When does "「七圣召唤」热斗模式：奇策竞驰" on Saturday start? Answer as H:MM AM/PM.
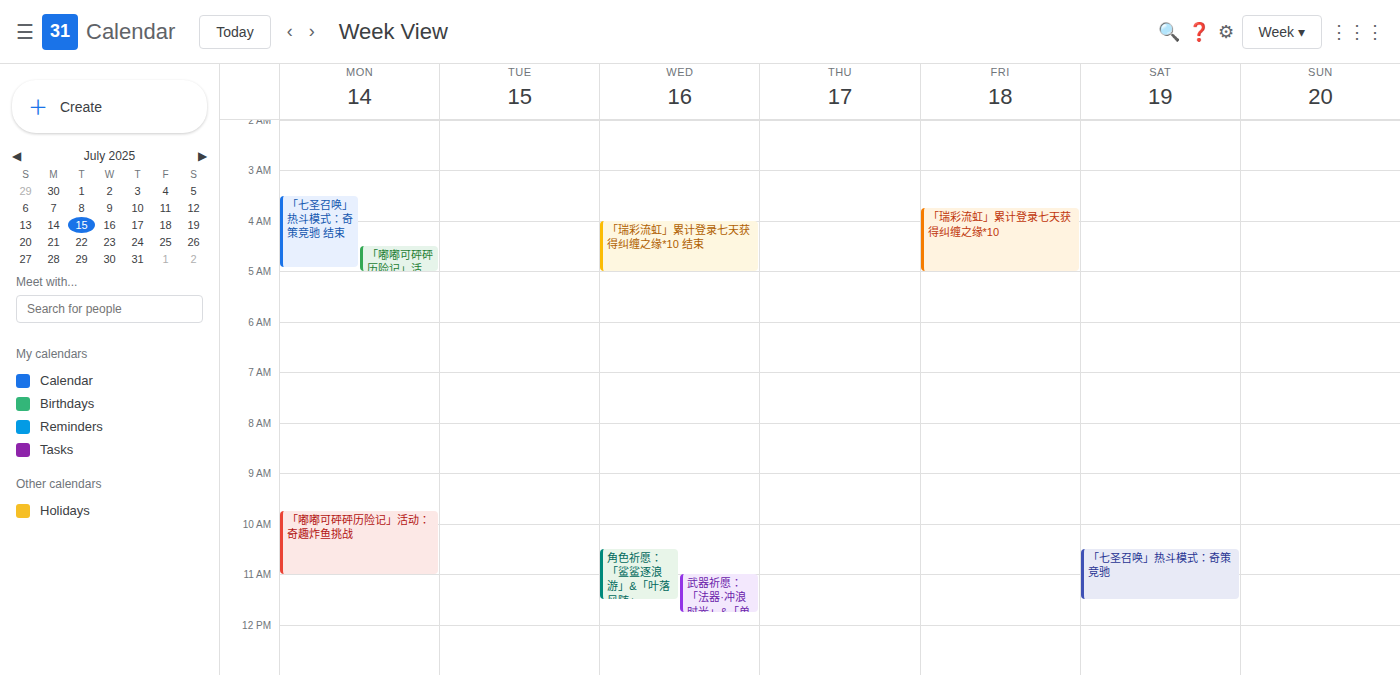
10:30 AM